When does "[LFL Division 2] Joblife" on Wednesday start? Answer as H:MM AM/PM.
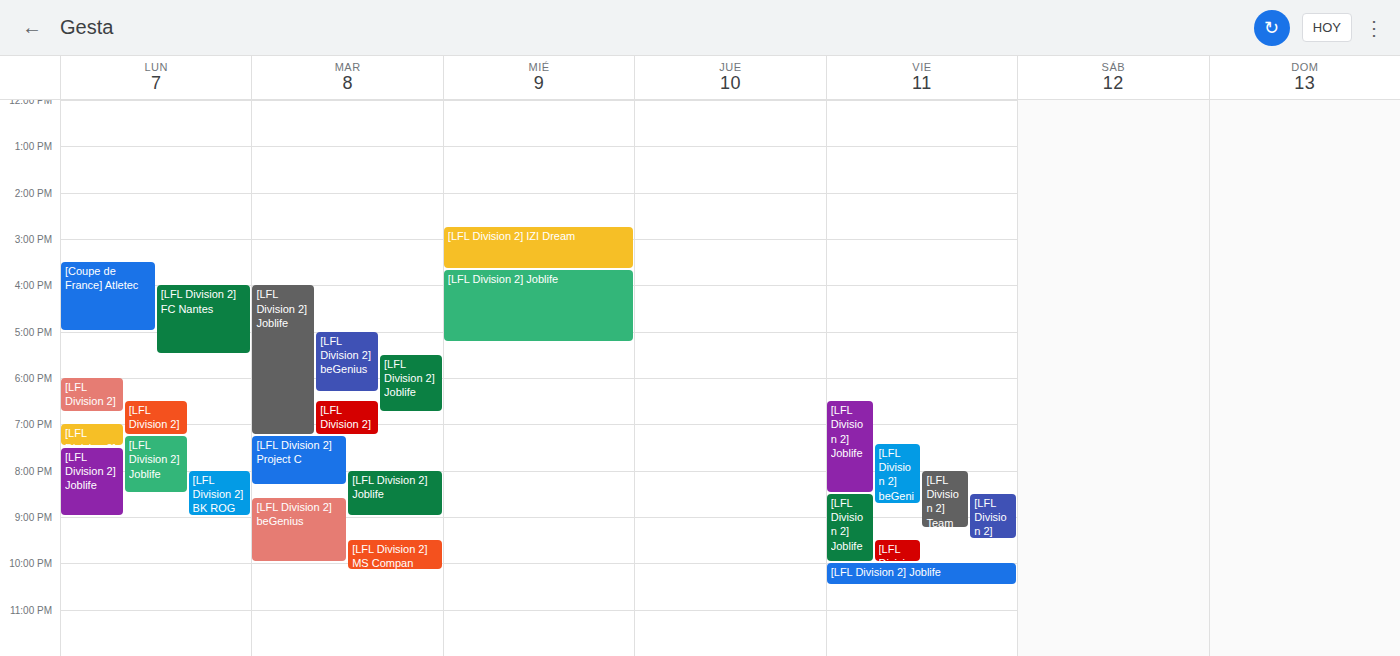
3:40 PM